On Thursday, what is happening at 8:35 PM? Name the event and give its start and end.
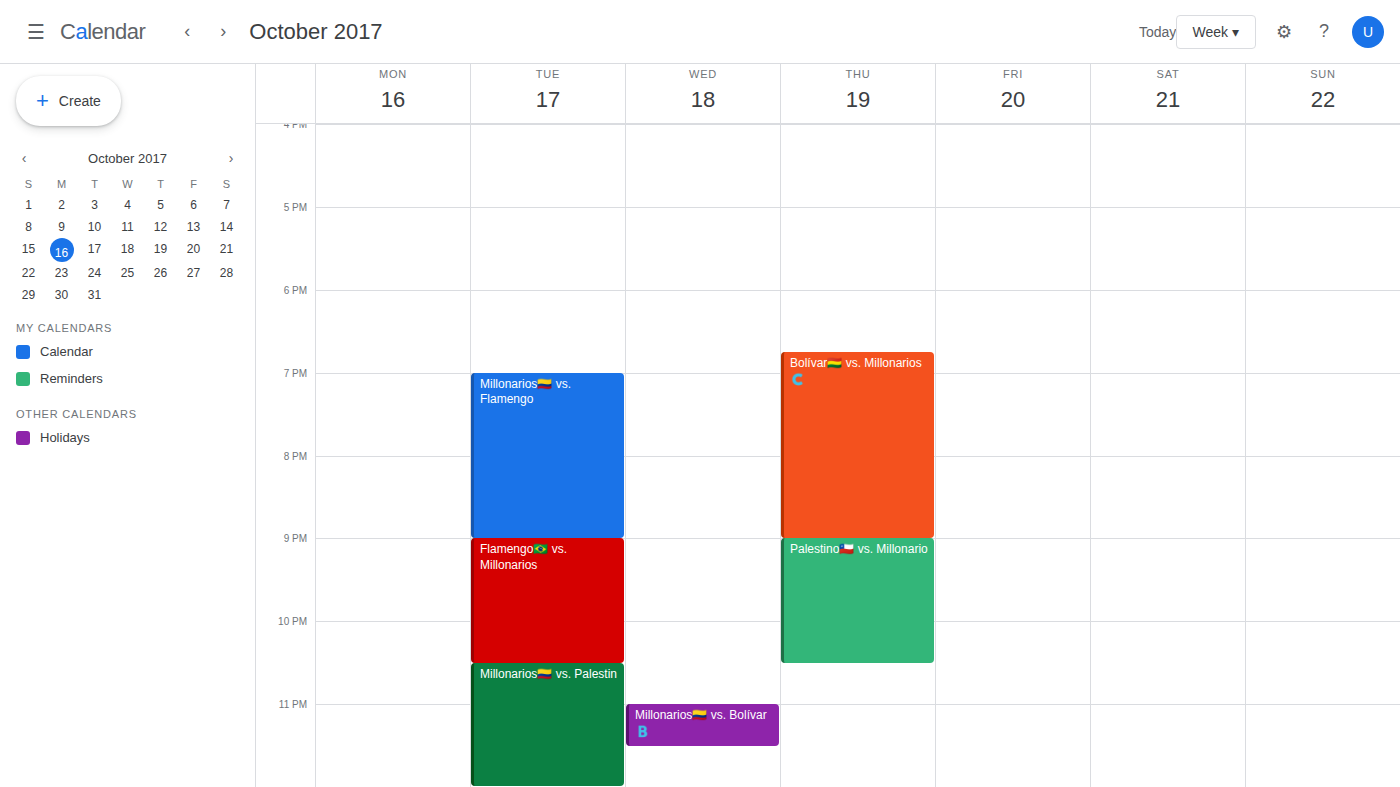
"Bolívar🇧🇴 vs. Millonarios🇨", 6:45 PM to 9:00 PM